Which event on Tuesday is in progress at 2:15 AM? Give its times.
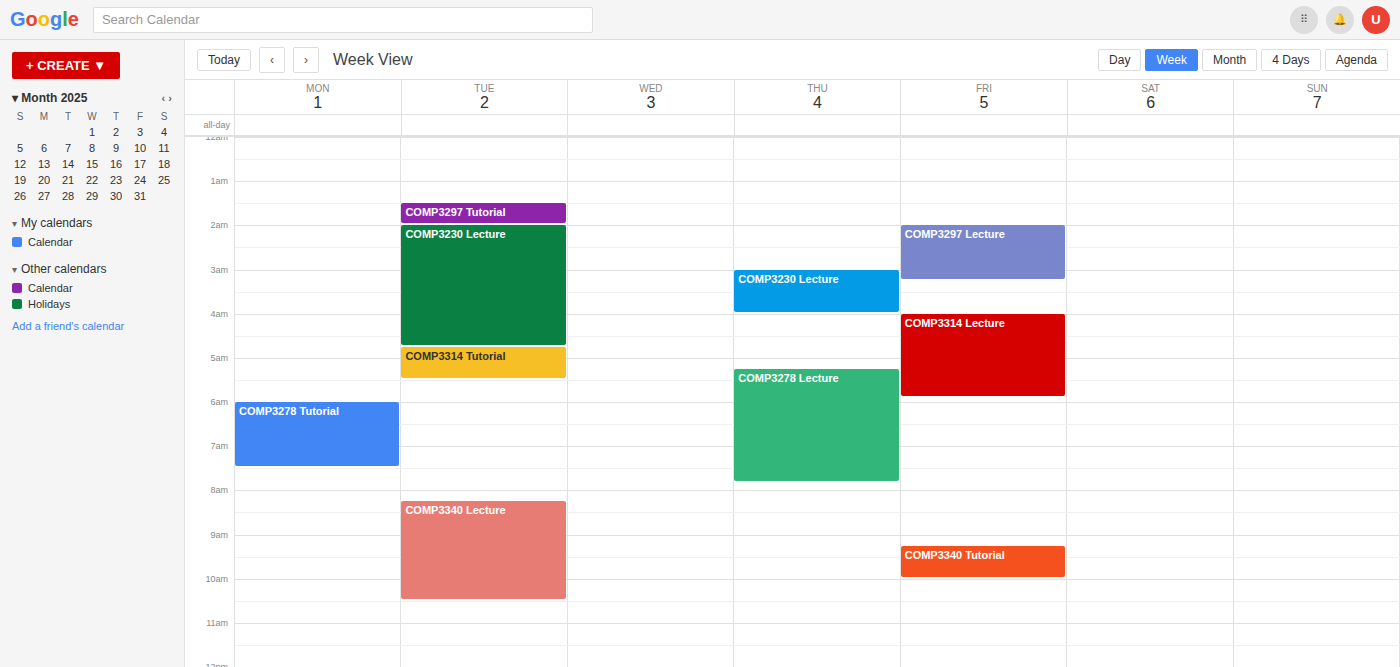
"COMP3230 Lecture", 2:00 AM to 4:45 AM